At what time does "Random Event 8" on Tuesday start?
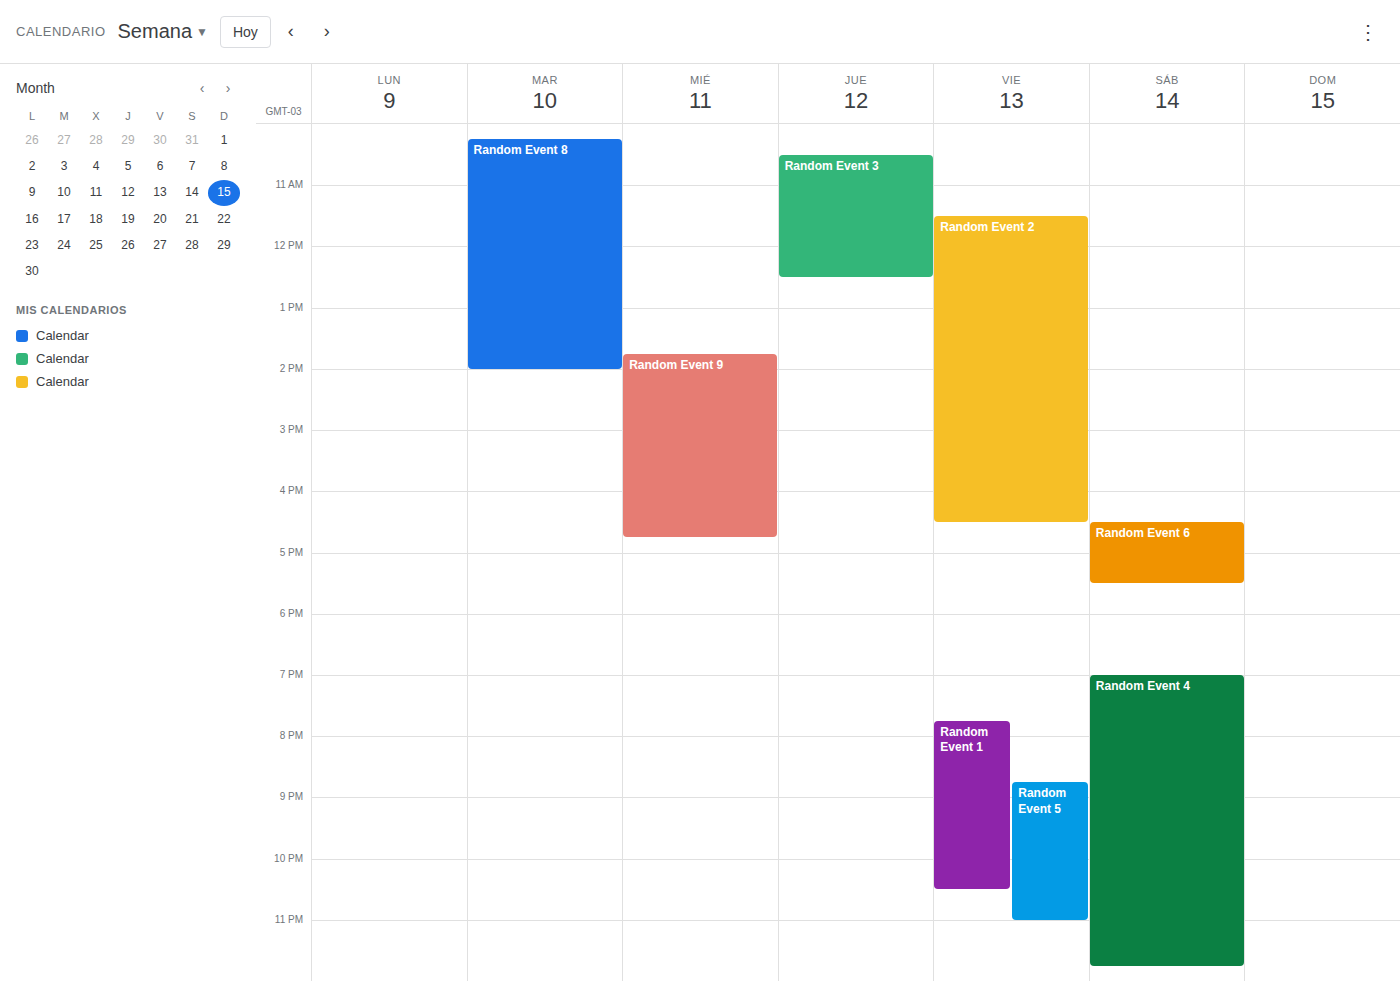
10:15